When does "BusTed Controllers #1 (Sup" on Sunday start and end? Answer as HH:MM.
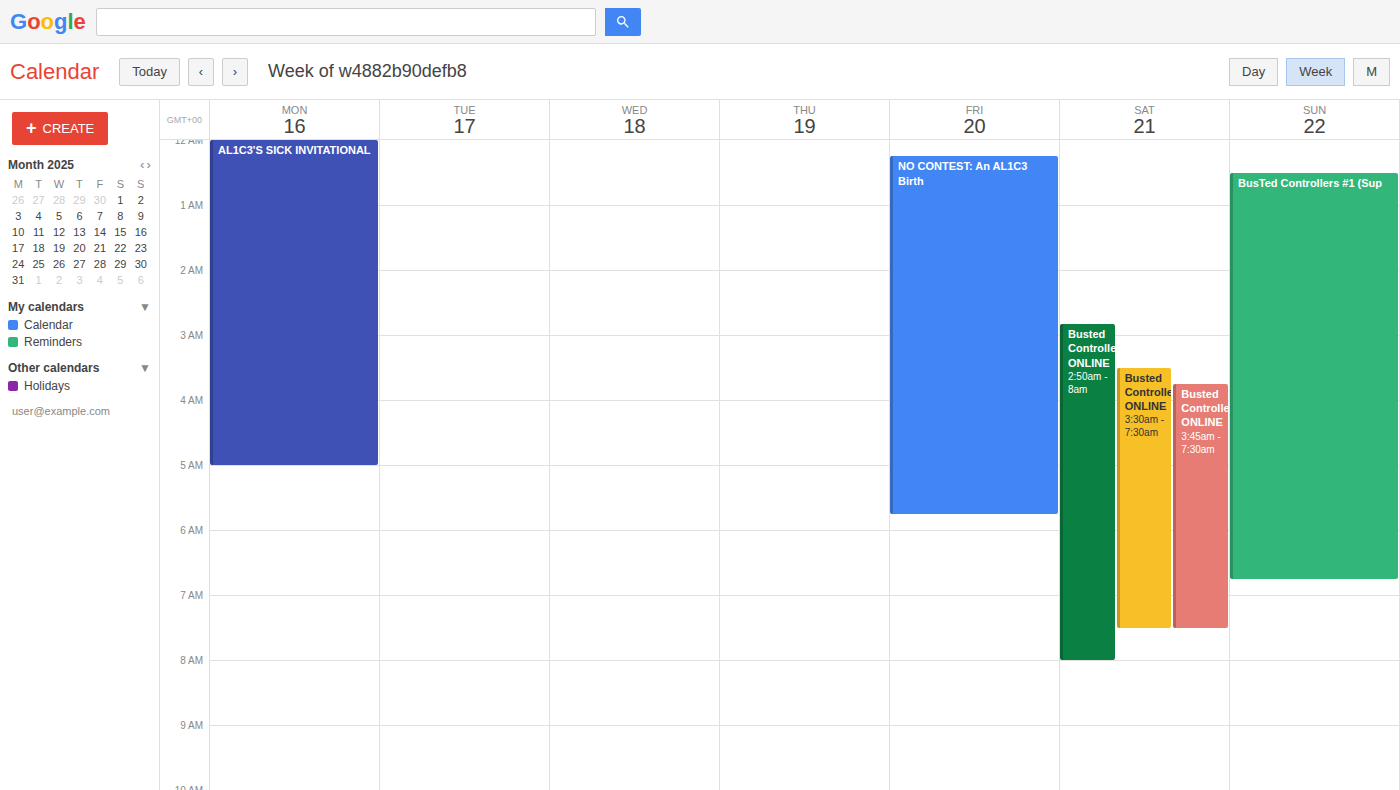
00:30 to 06:45